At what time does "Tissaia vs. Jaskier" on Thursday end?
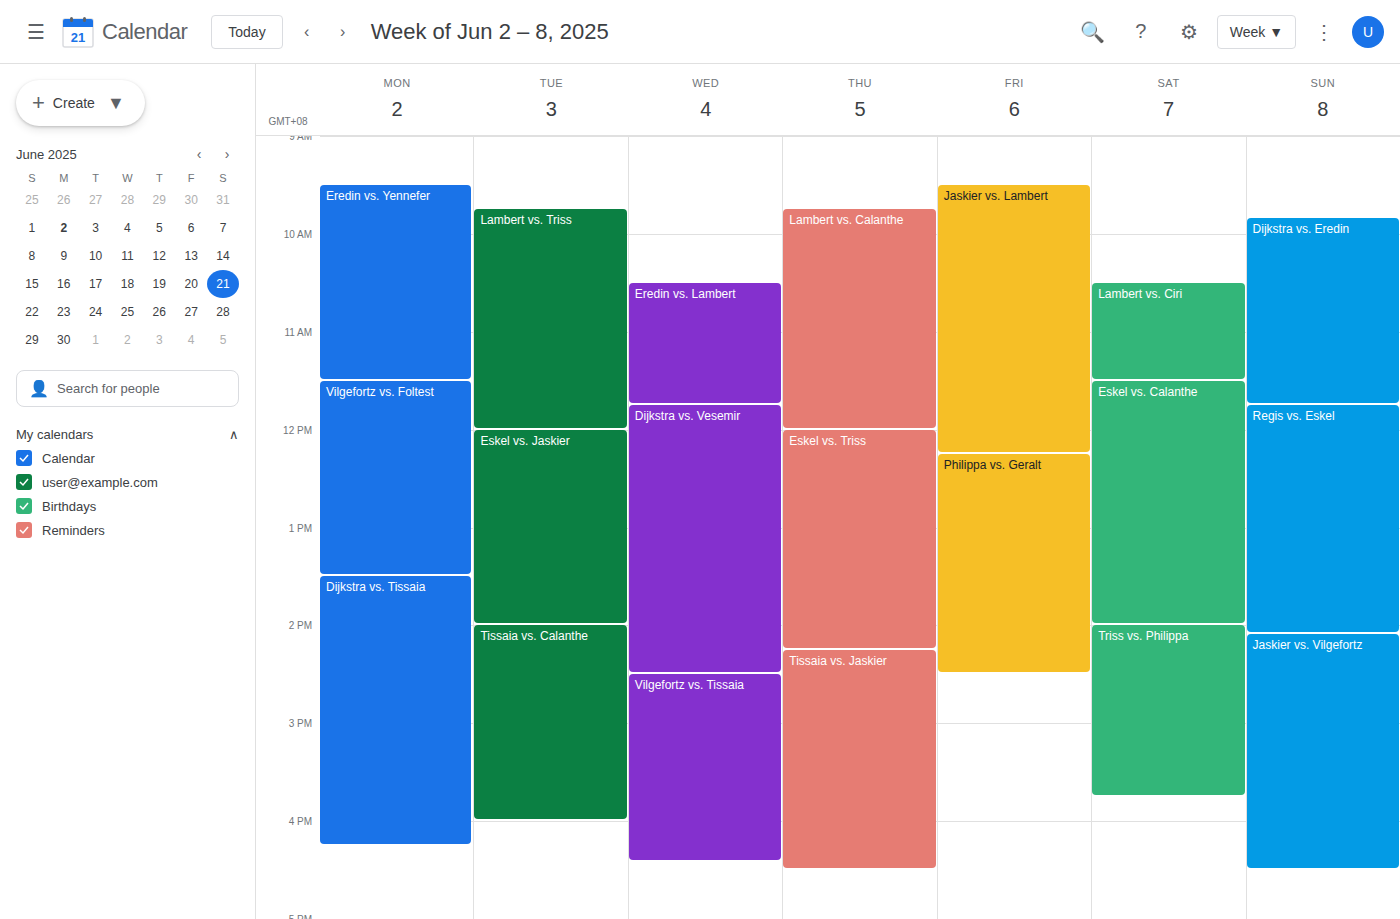
4:30 PM